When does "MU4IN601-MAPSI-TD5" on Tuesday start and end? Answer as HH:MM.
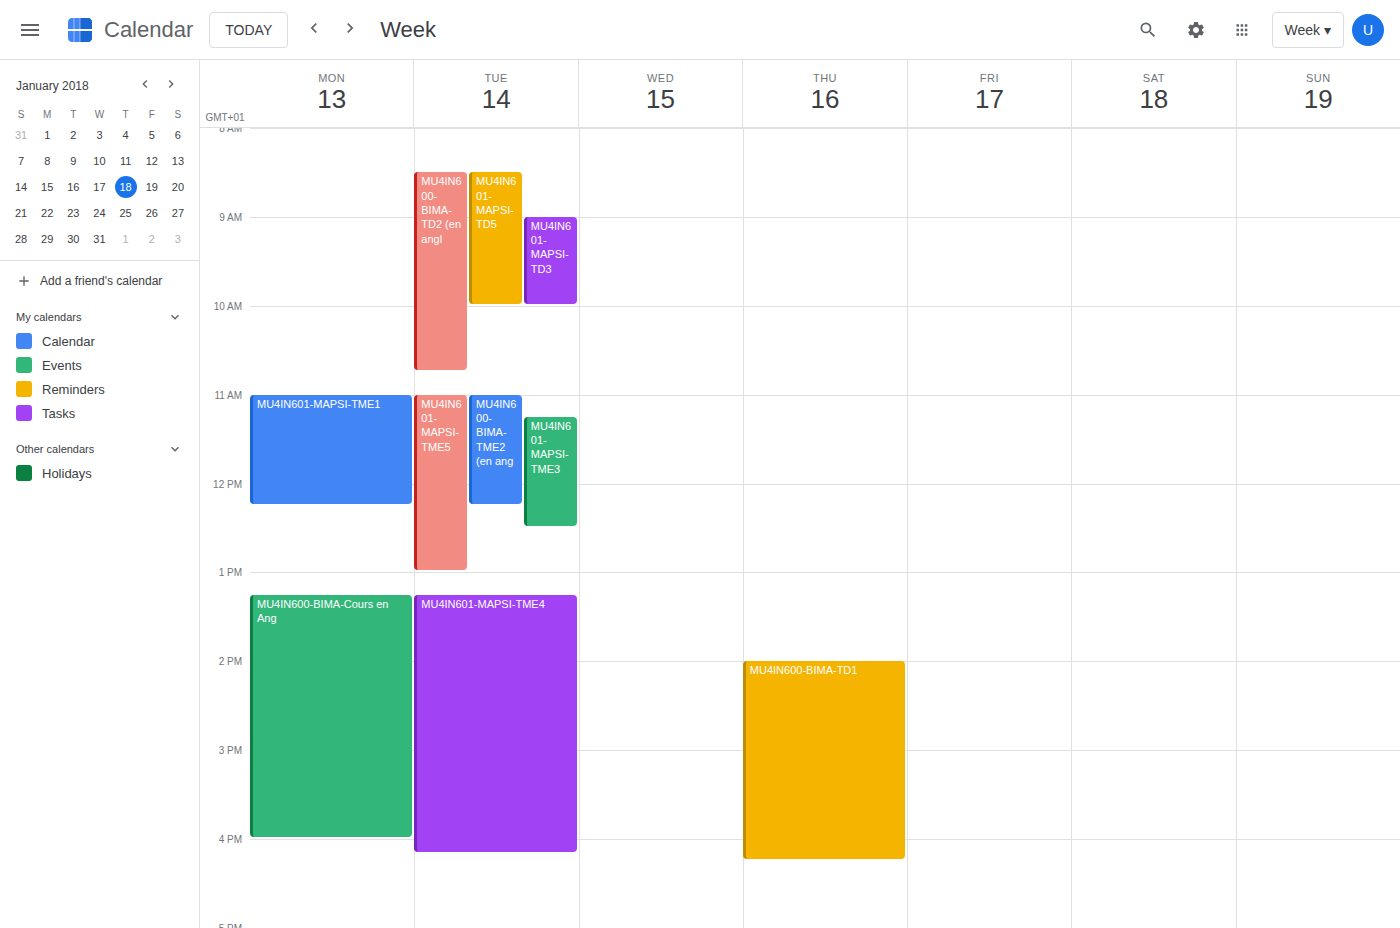
08:30 to 10:00